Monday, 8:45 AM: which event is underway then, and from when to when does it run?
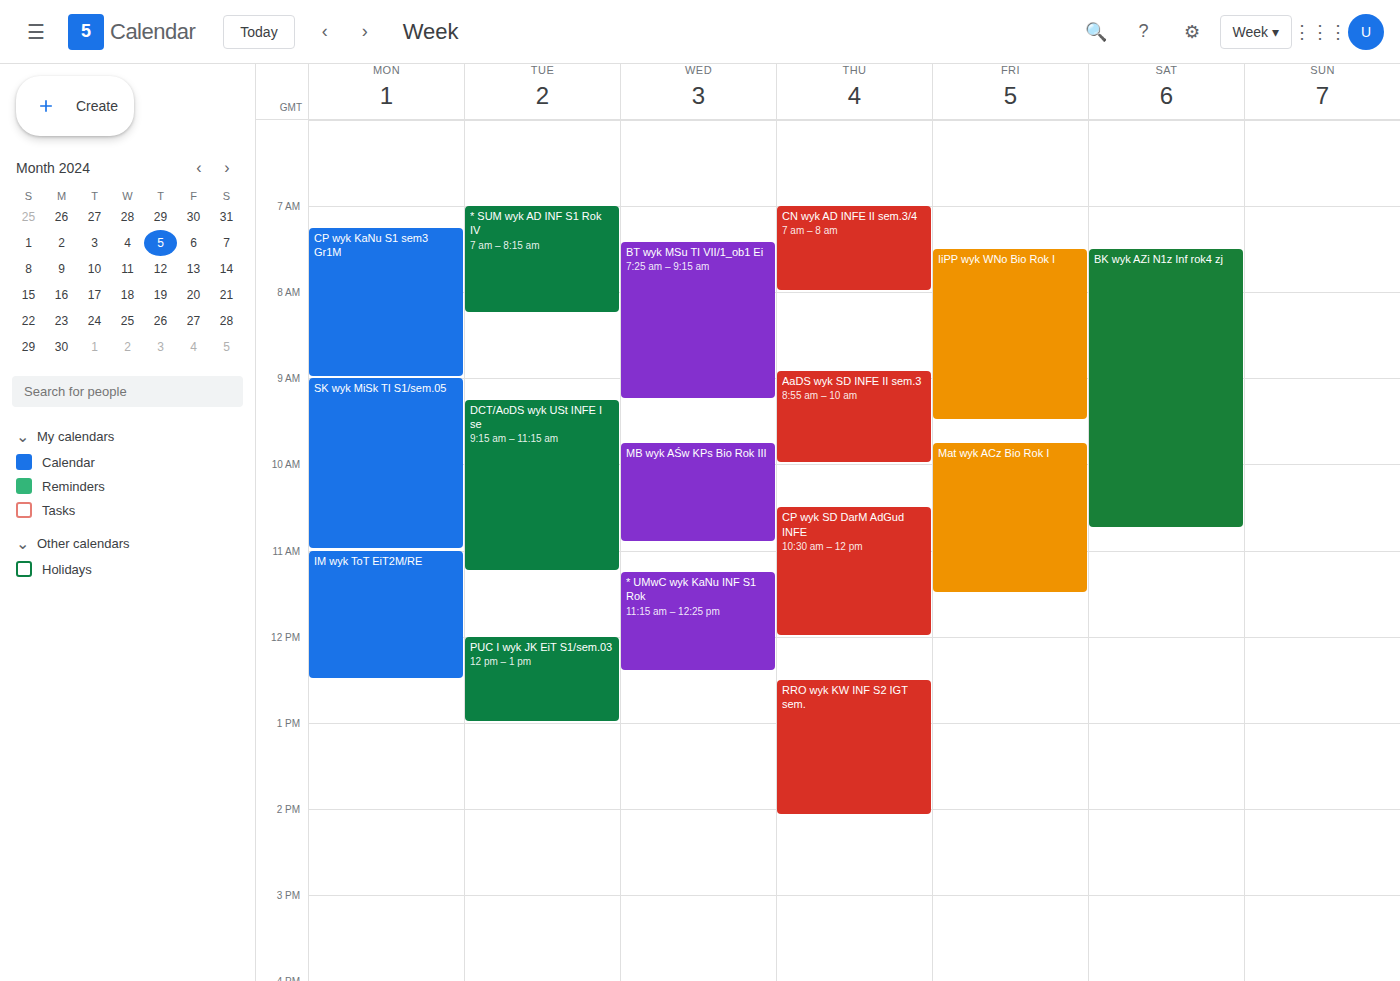
"CP wyk KaNu S1 sem3 Gr1M", 7:15 AM to 9:00 AM